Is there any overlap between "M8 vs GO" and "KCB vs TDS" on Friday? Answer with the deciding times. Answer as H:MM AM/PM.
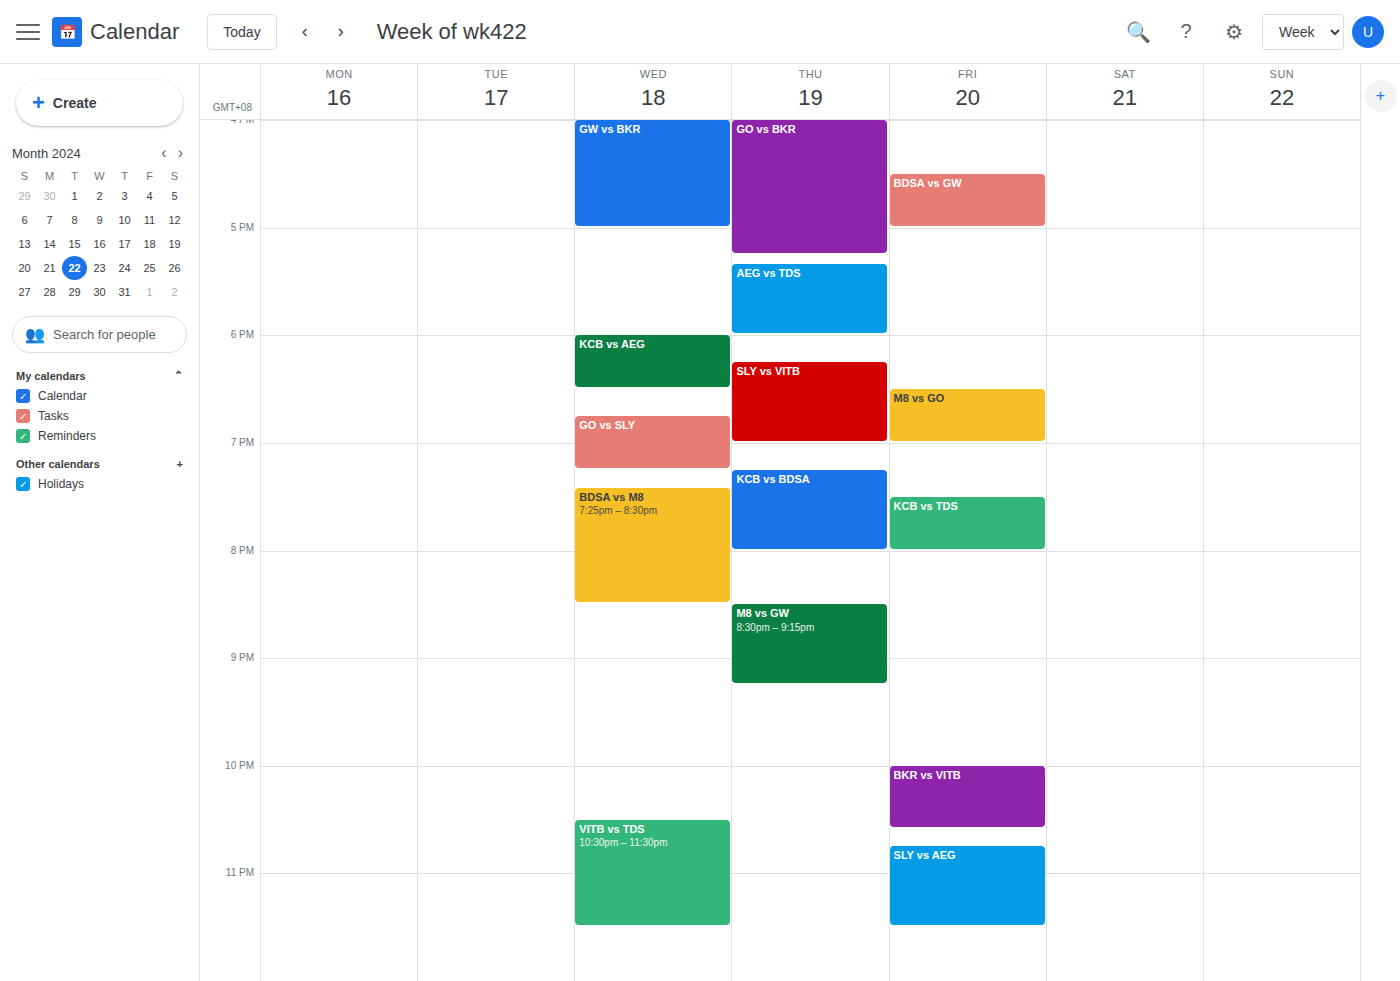
"M8 vs GO" ends at 7:00 PM and "KCB vs TDS" starts at 7:30 PM -- no overlap.